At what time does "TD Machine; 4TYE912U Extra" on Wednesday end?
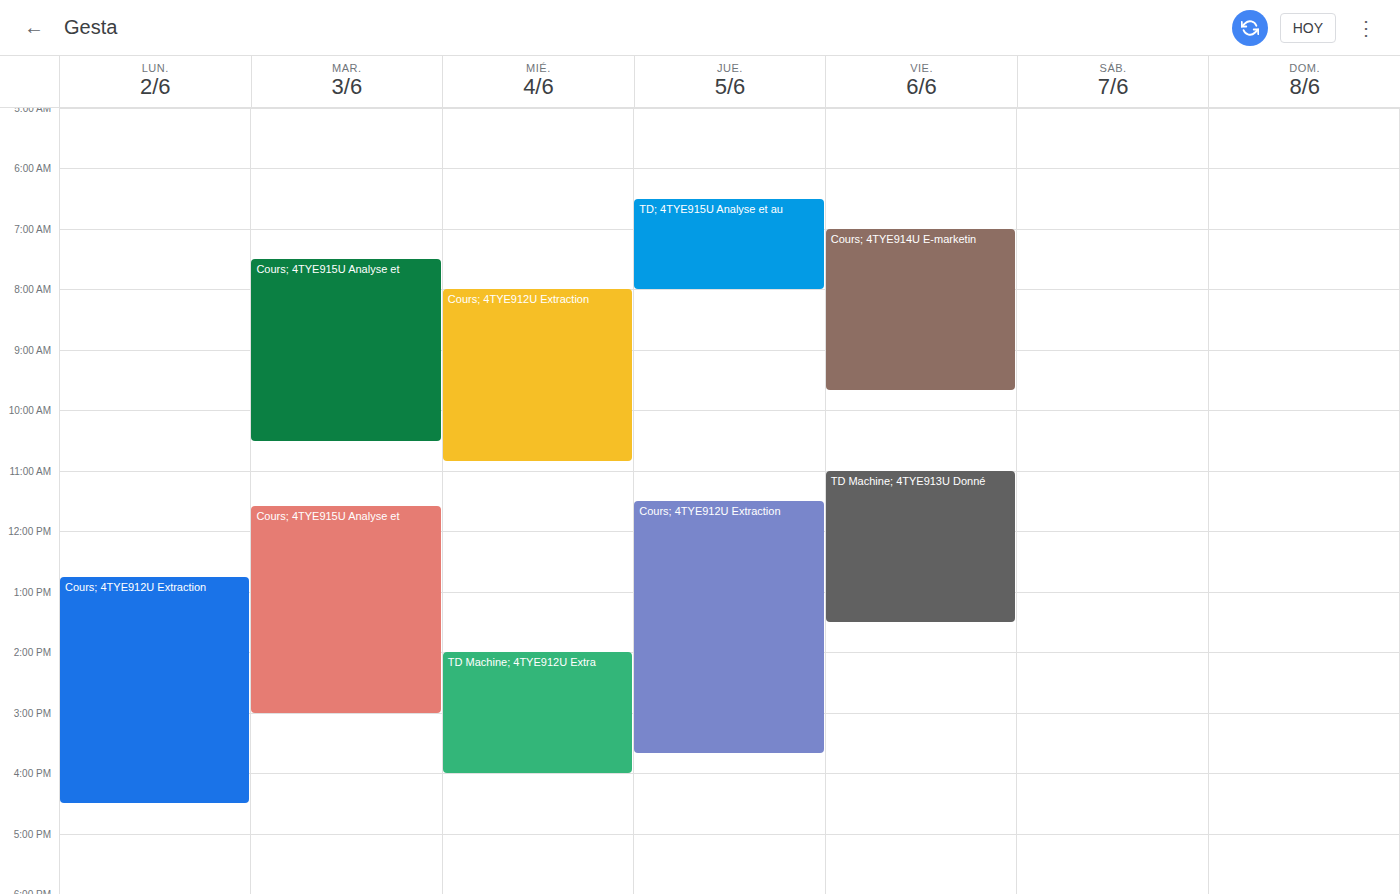
4:00 PM